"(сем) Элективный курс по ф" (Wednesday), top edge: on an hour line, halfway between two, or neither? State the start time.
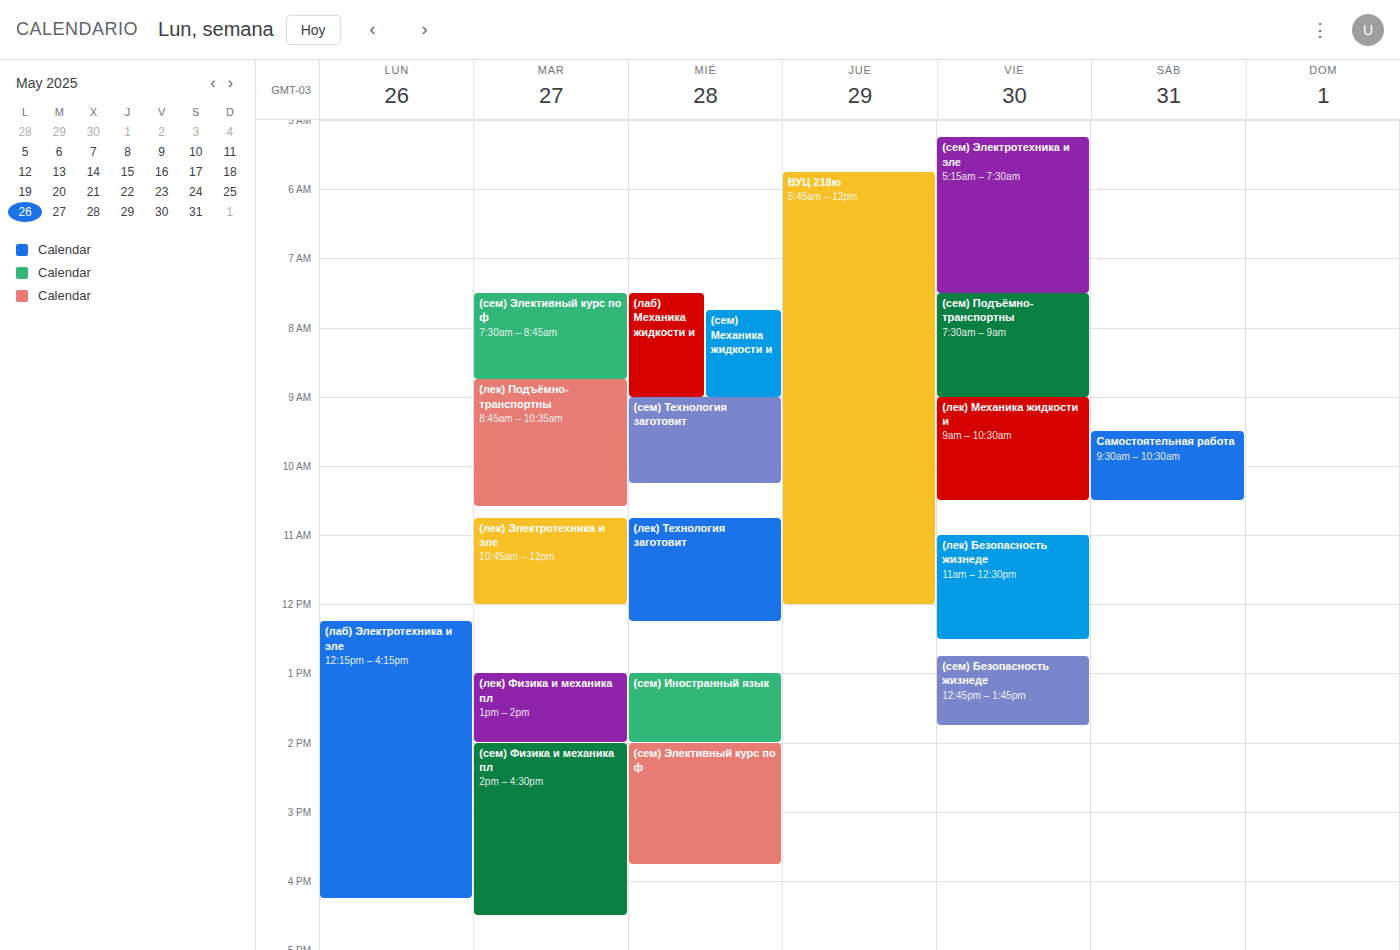
2:00 PM -- exactly on the 2 PM line.